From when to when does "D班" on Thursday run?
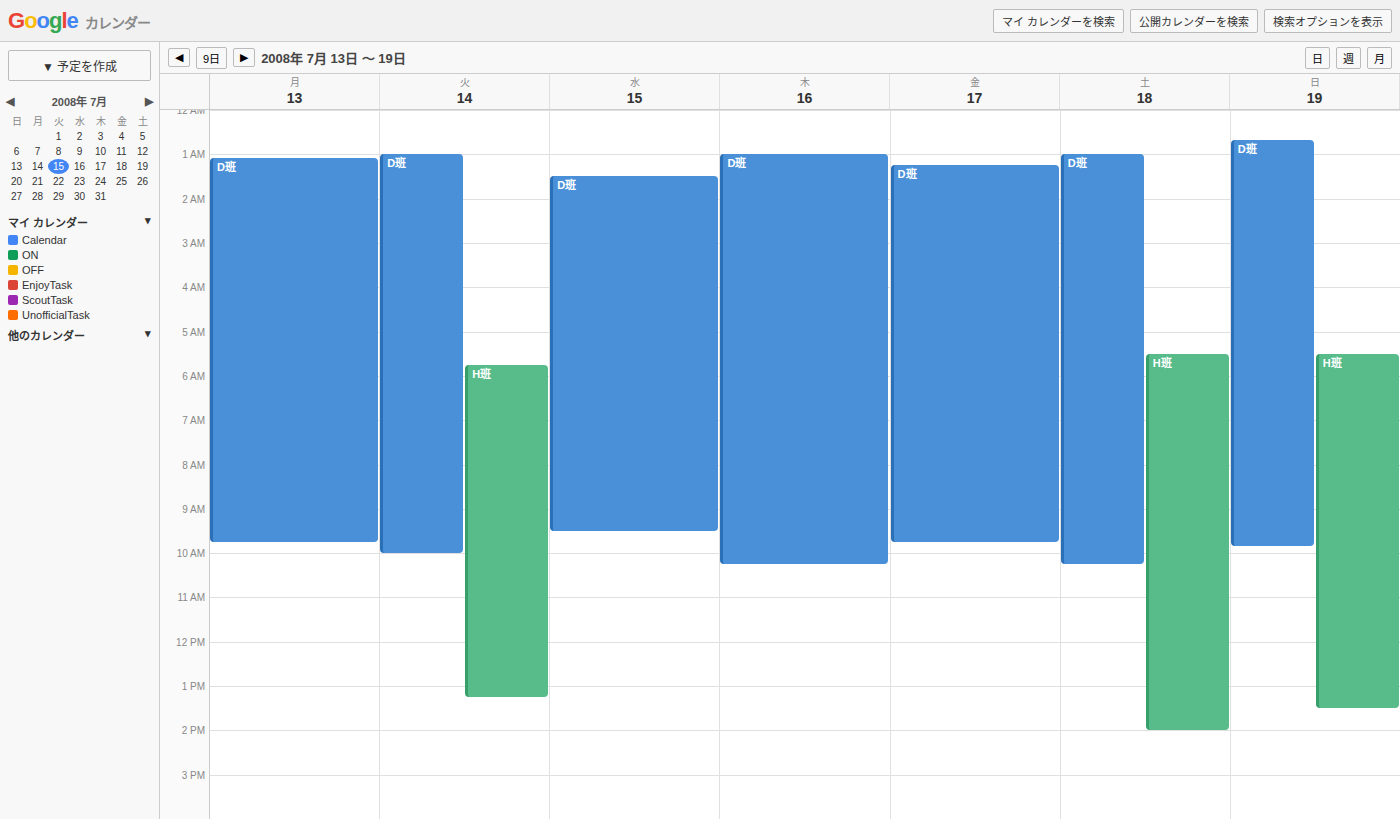
1:00 AM to 10:15 AM